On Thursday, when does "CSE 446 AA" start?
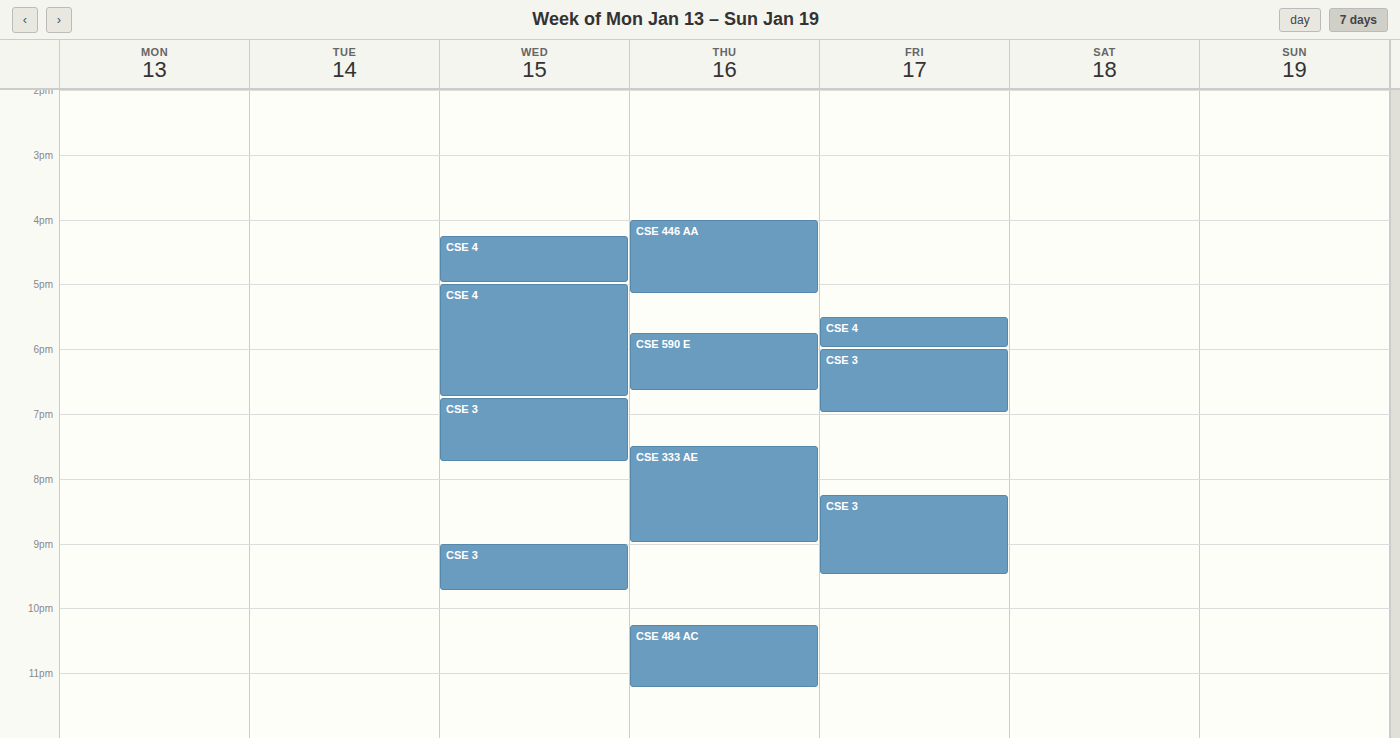
4:00 PM